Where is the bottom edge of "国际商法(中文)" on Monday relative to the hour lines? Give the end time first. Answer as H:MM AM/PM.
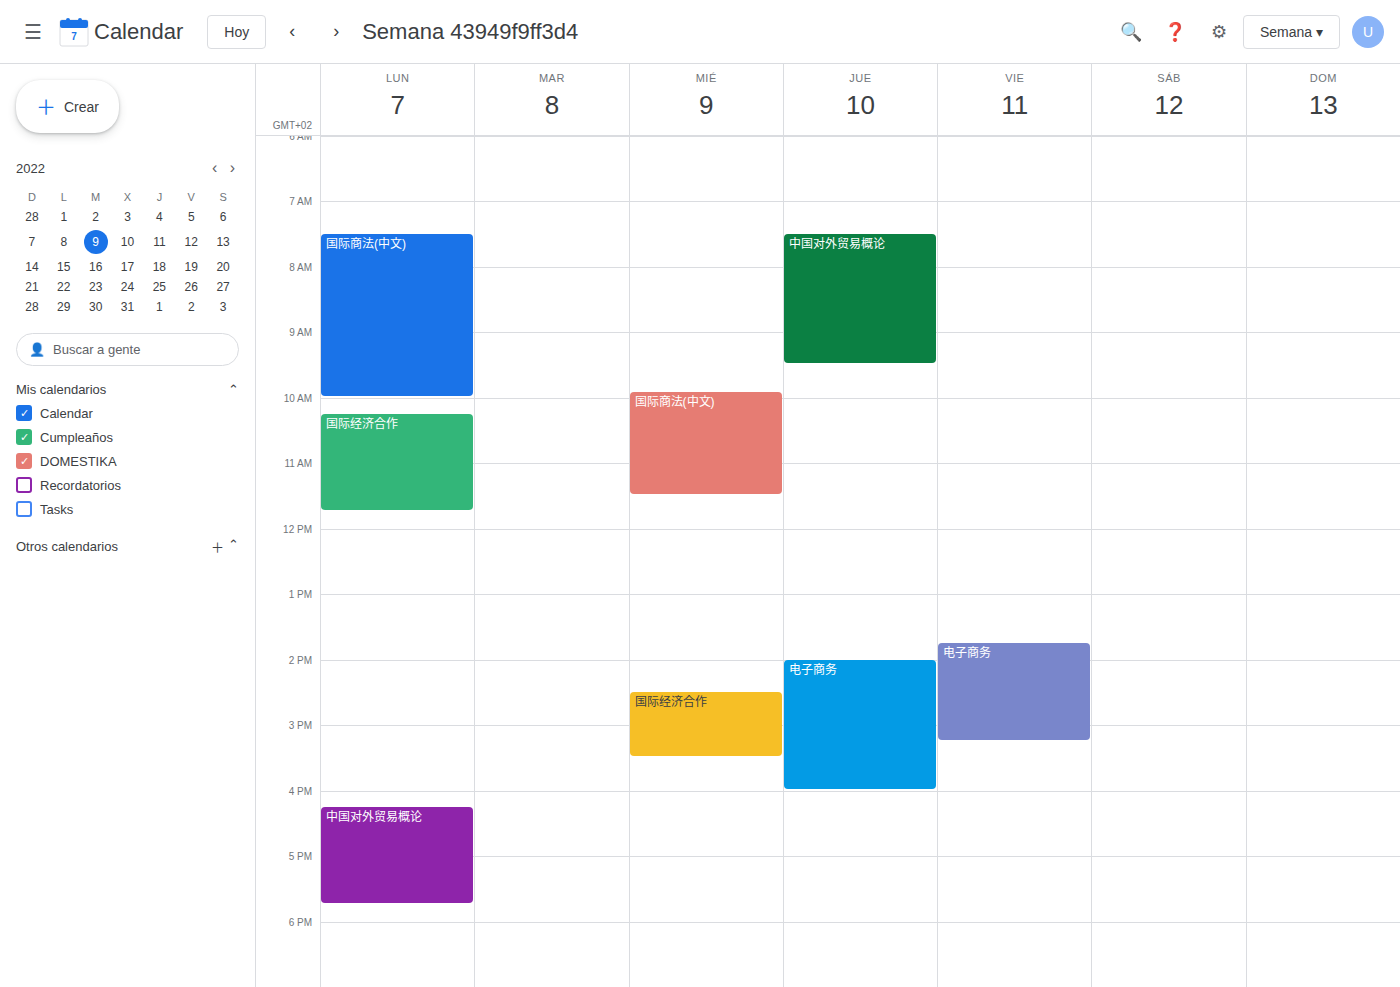
10:00 AM -- exactly on the 10 AM line.